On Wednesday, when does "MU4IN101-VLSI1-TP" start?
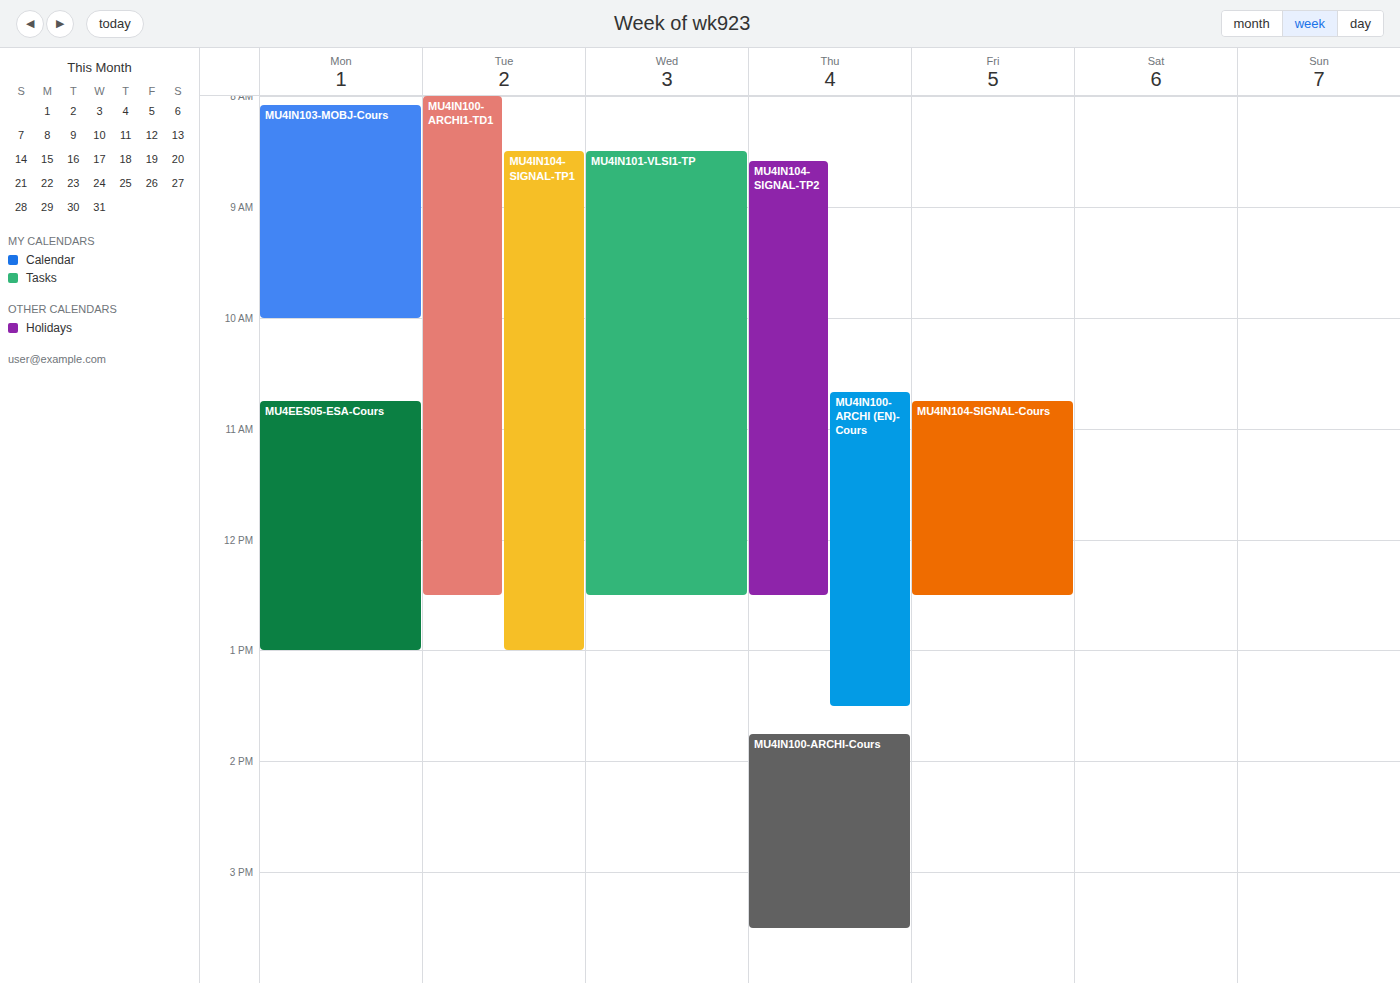
8:30 AM